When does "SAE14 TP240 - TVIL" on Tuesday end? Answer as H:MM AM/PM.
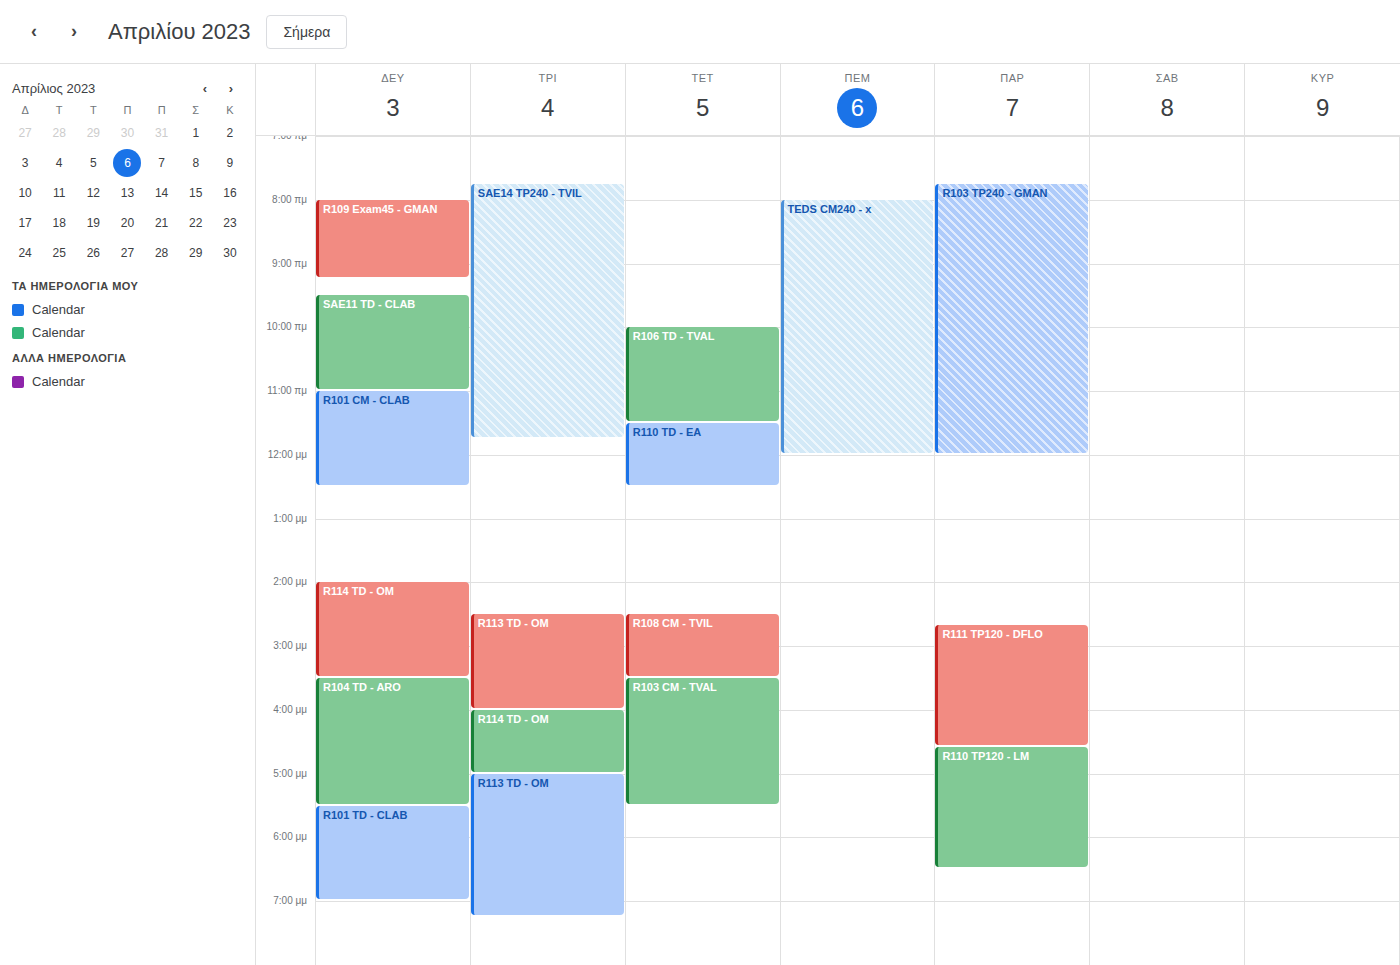
11:45 AM